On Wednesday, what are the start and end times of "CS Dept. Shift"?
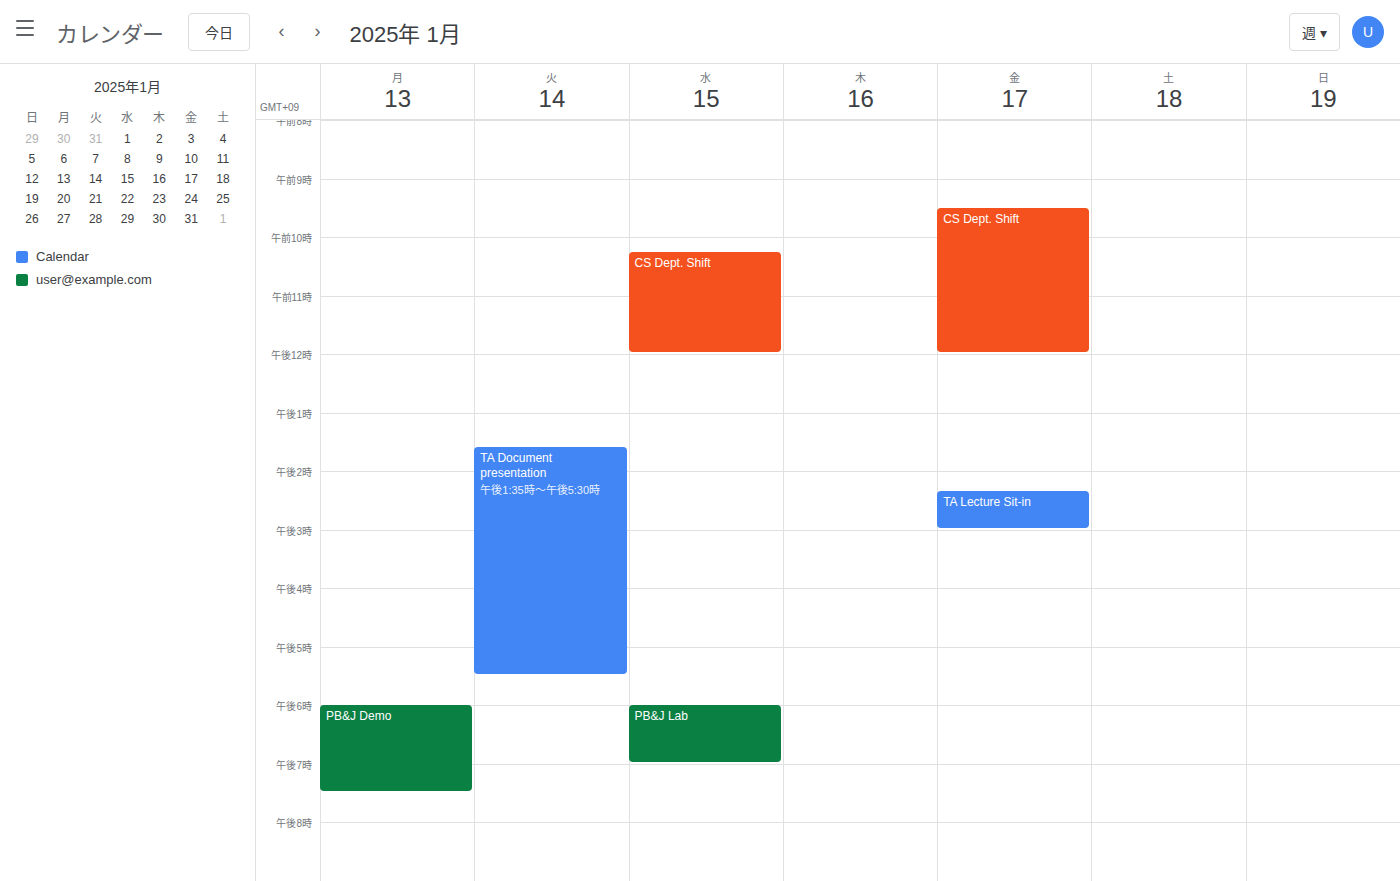
10:15 AM to 12:00 PM